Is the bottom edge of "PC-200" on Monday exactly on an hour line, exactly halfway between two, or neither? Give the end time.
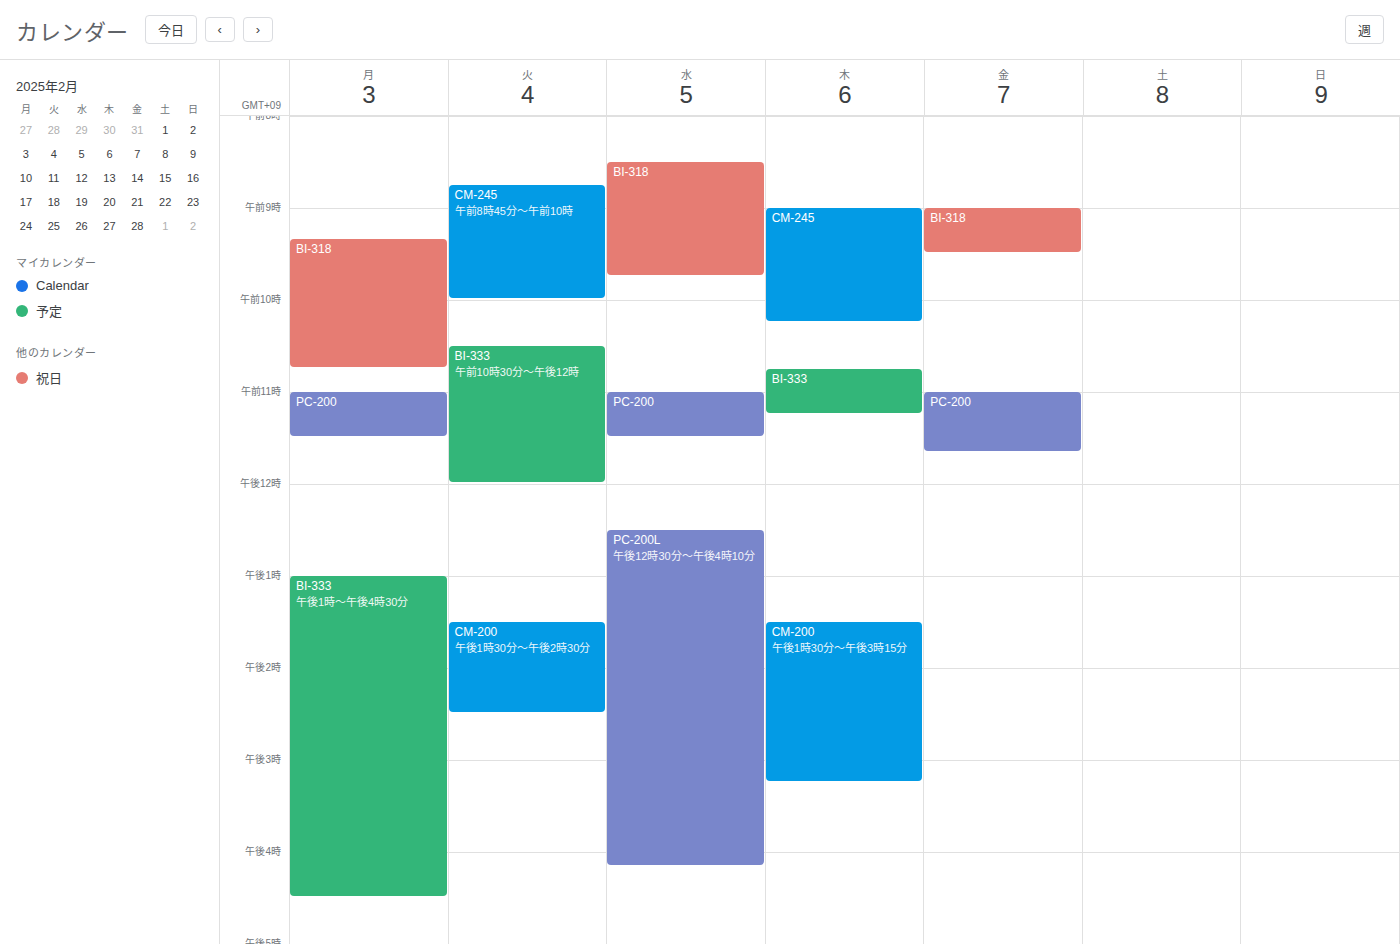
11:30 AM -- halfway between the 11 AM and 12 PM lines.